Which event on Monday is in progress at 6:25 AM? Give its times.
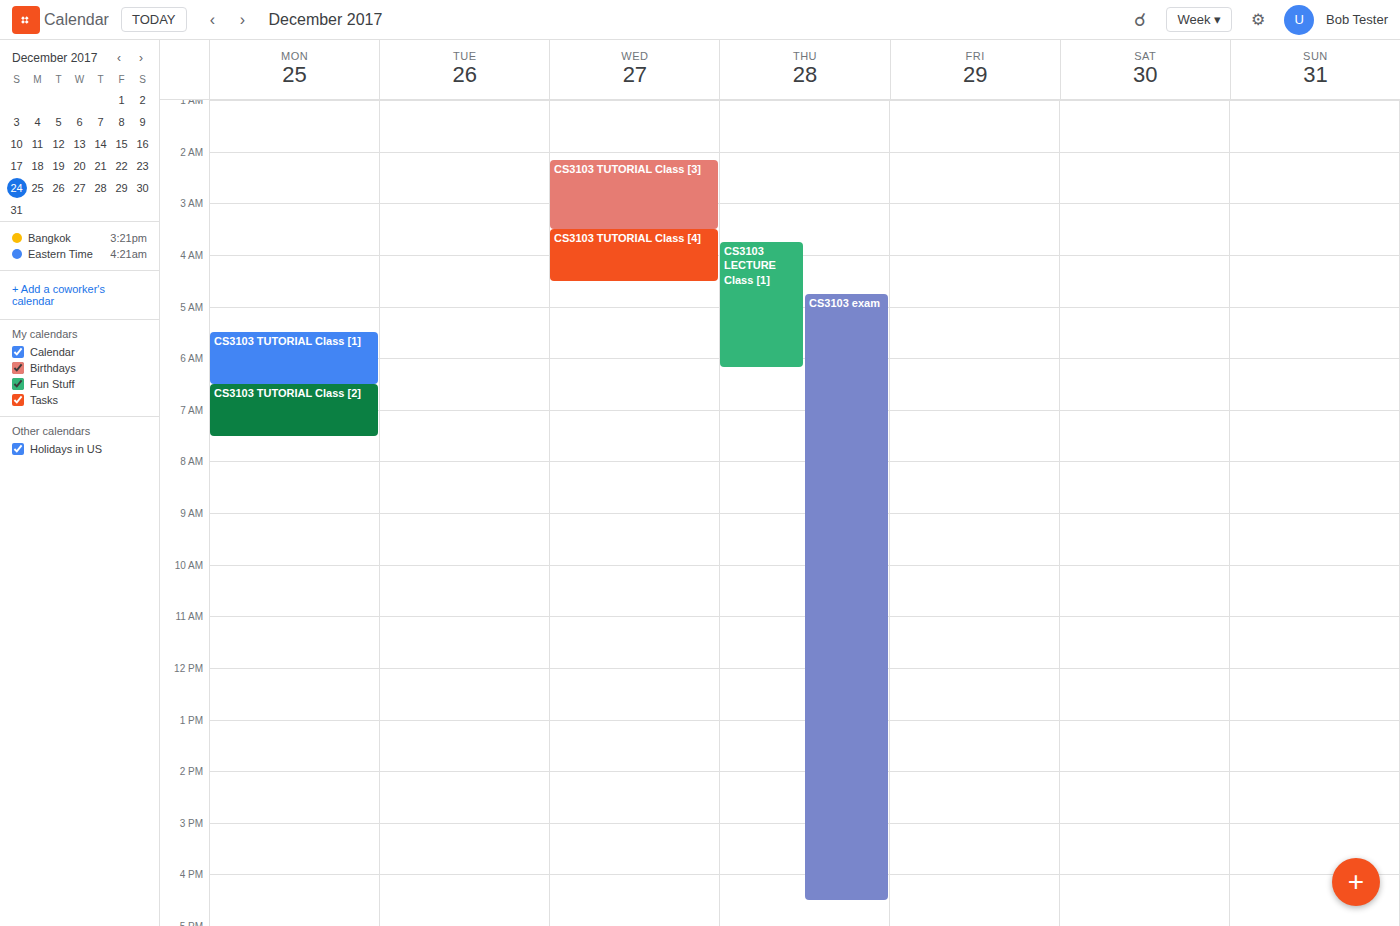
"CS3103 TUTORIAL Class [1]", 5:30 AM to 6:30 AM